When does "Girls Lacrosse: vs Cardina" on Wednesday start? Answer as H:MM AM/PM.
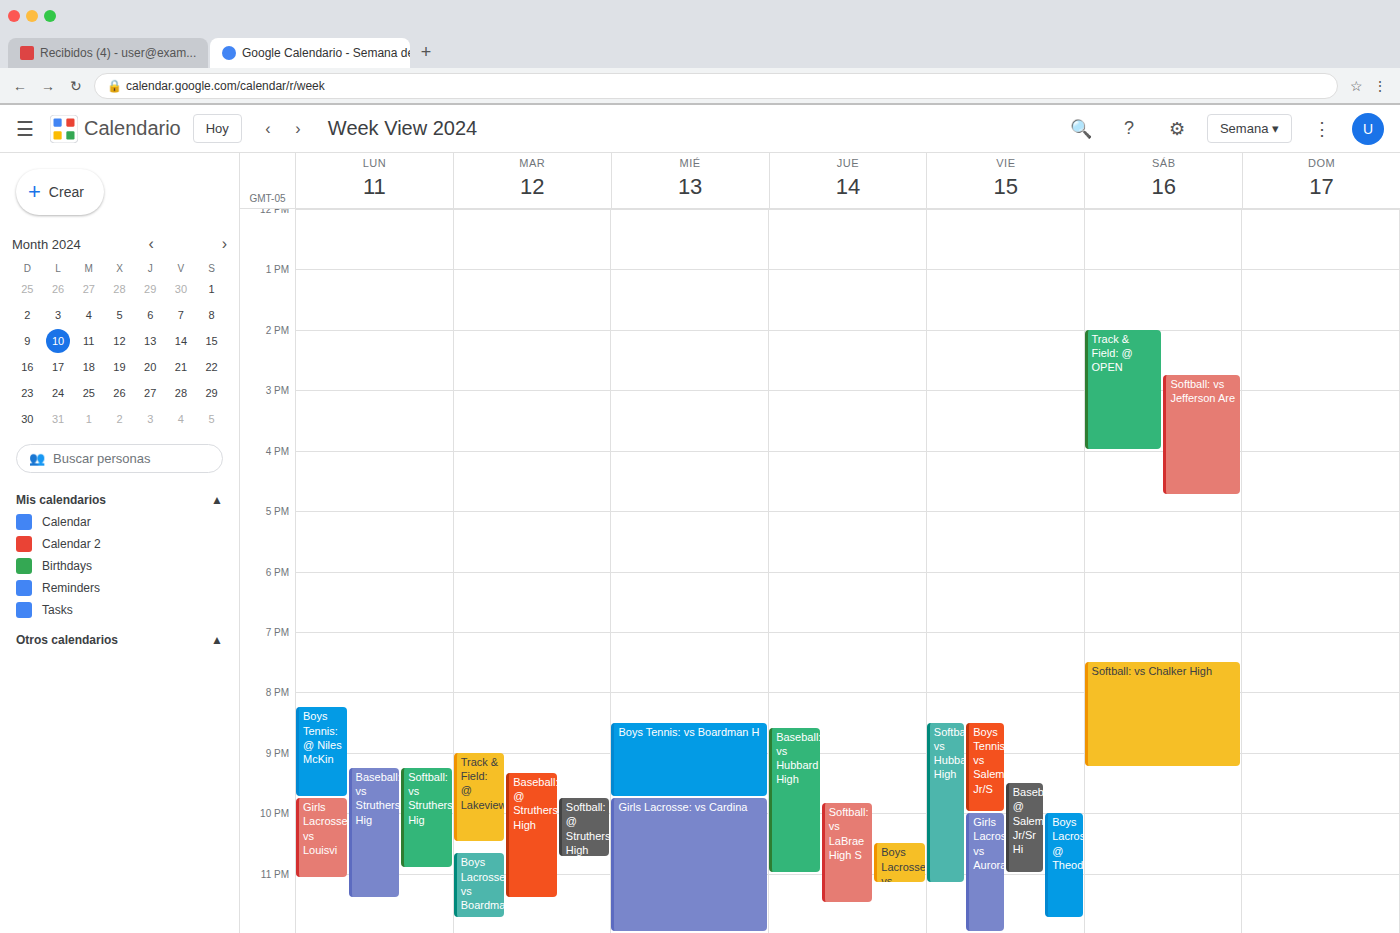
9:45 PM